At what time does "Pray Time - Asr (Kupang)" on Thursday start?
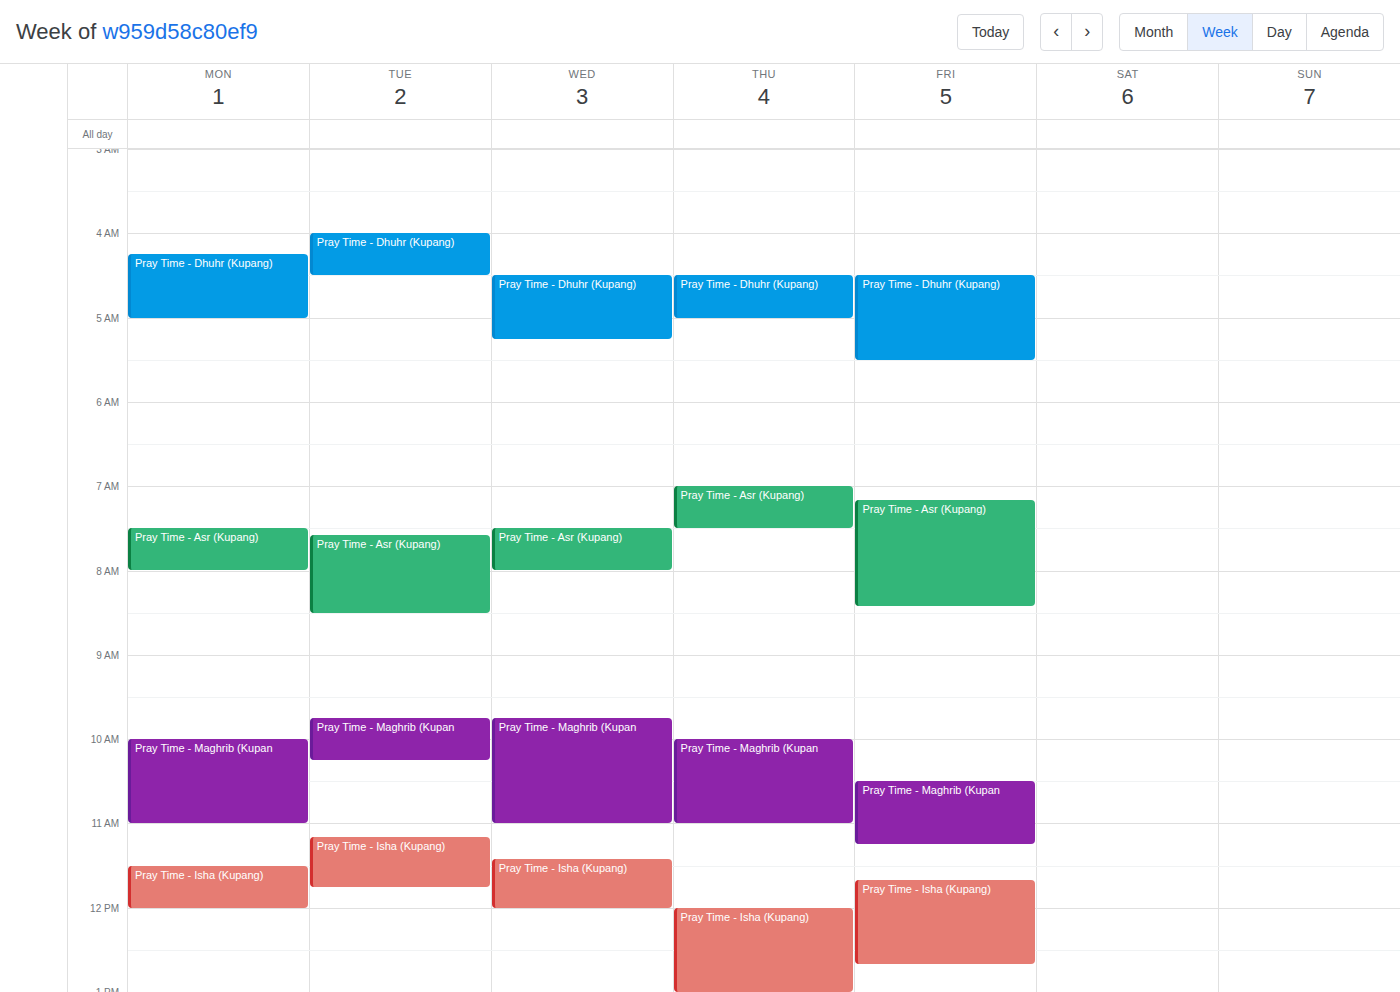
07:00